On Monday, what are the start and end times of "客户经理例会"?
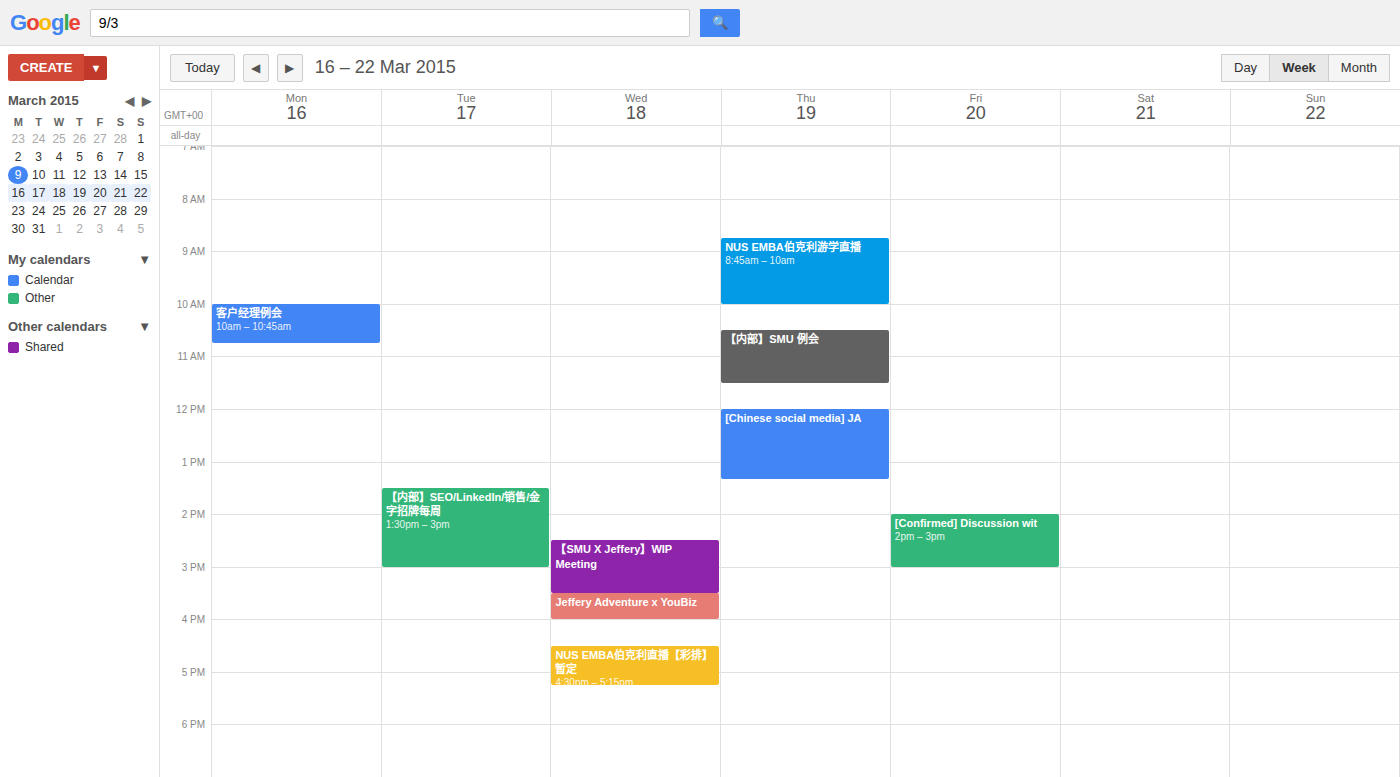
10:00 AM to 10:45 AM